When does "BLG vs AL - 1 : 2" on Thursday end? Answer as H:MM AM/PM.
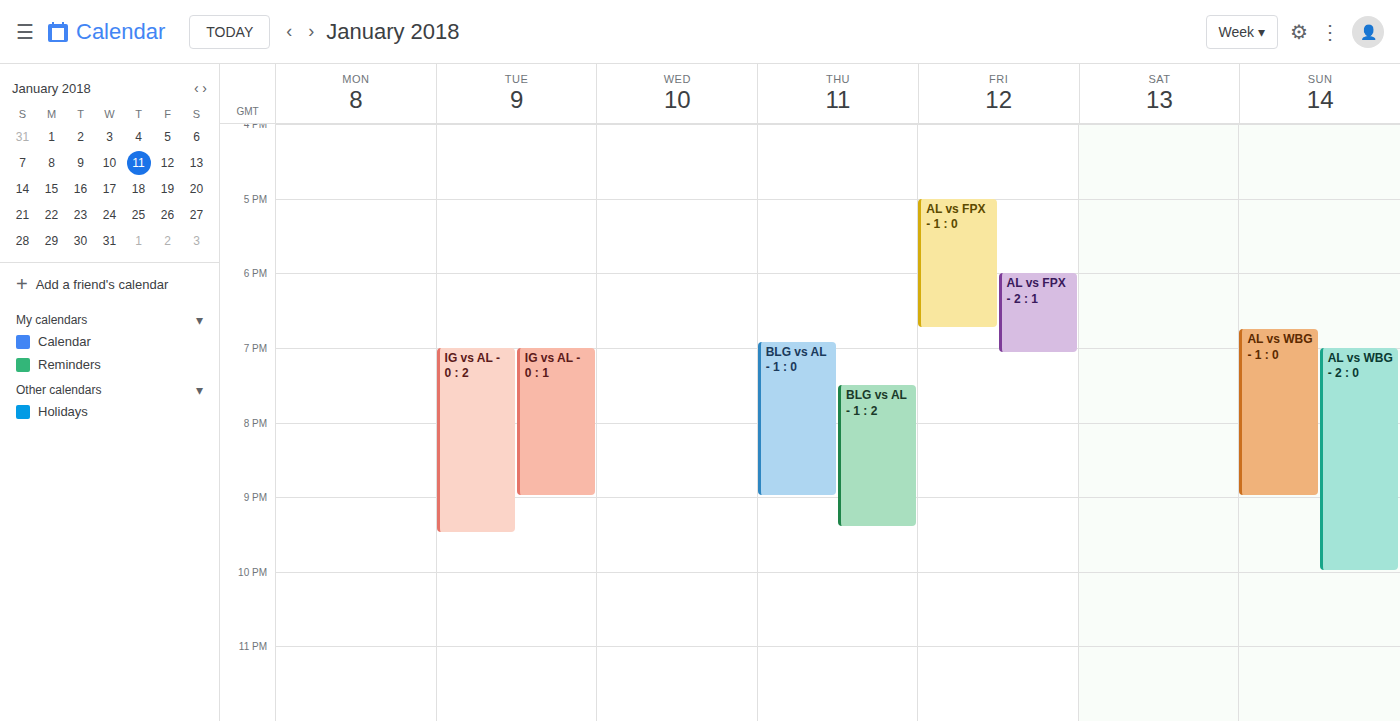
9:25 PM